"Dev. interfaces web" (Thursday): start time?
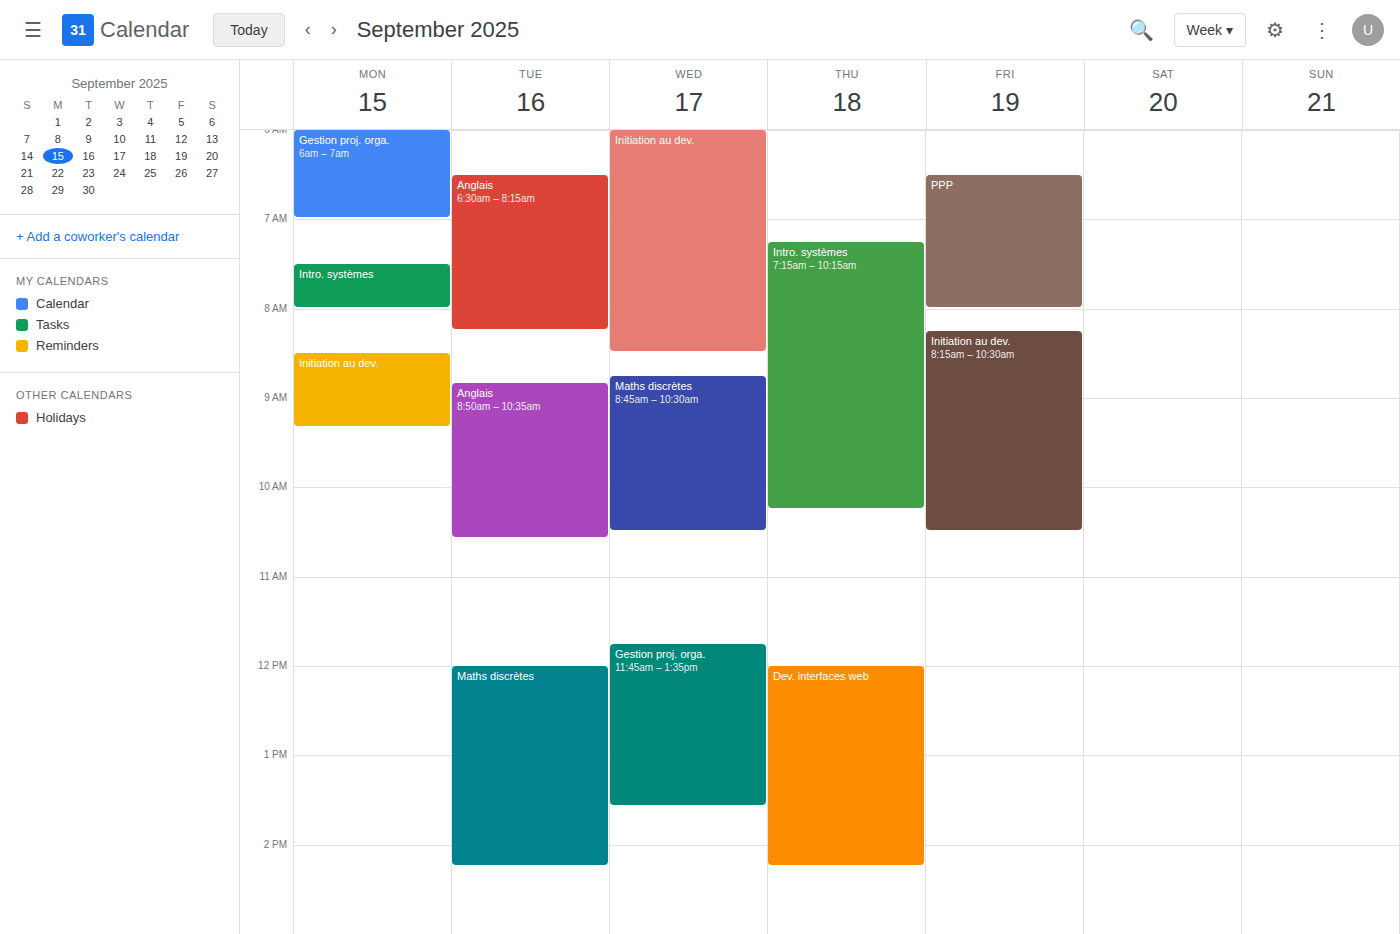
12:00 PM